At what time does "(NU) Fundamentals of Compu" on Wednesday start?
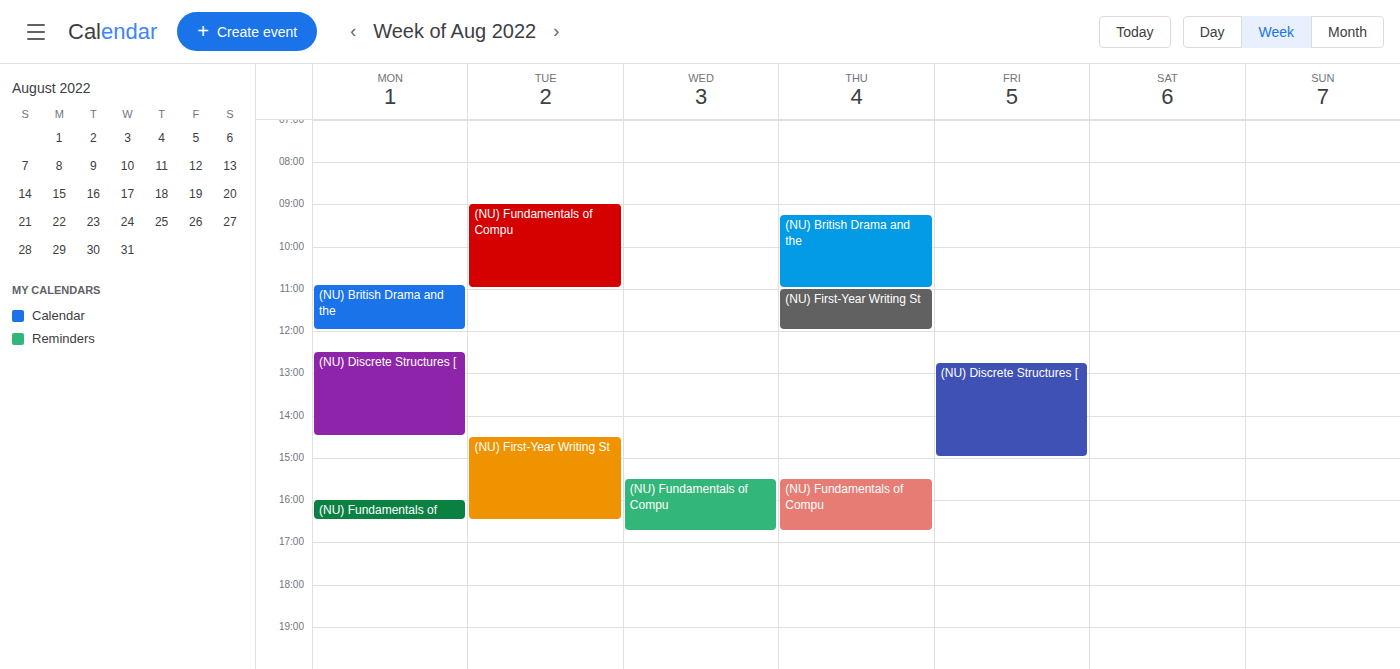
3:30 PM